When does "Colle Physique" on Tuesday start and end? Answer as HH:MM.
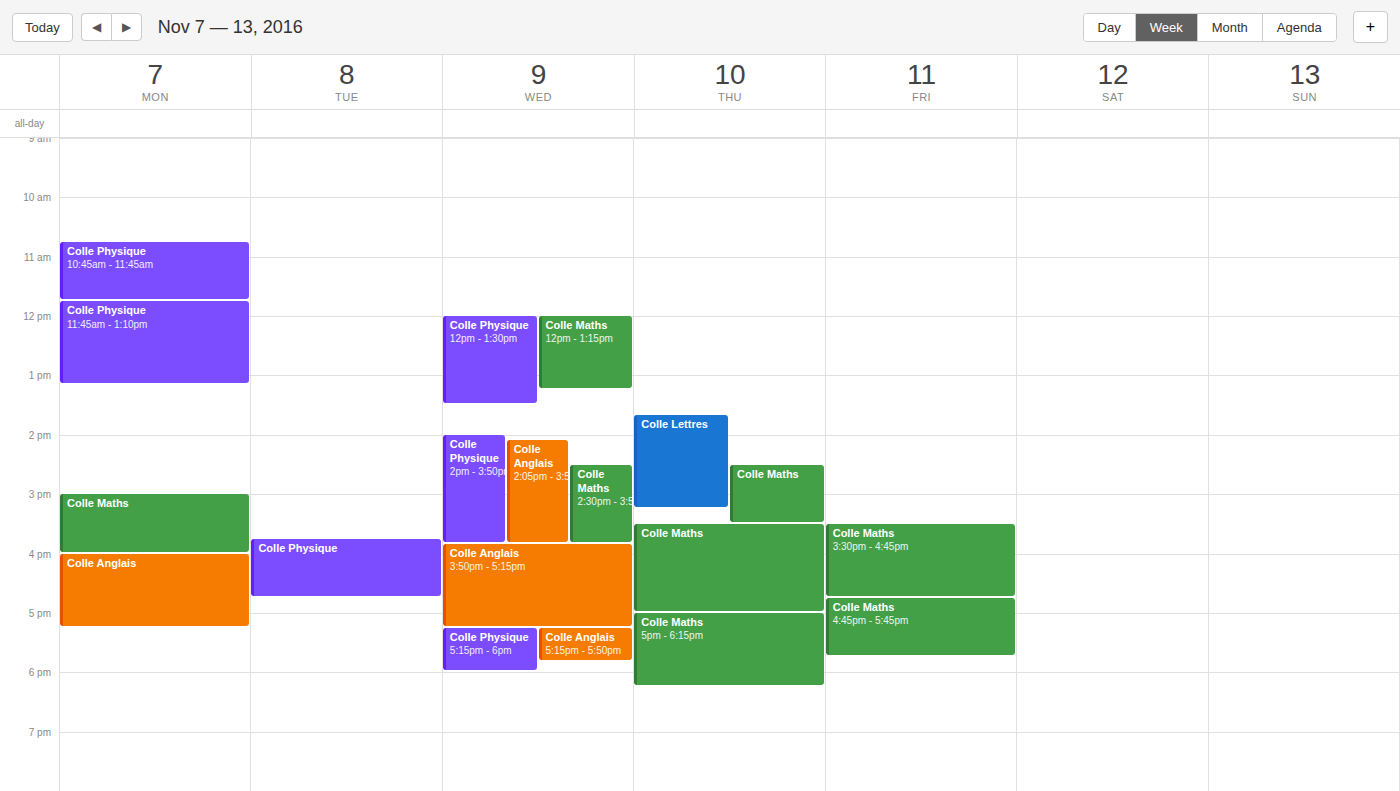
15:45 to 16:45